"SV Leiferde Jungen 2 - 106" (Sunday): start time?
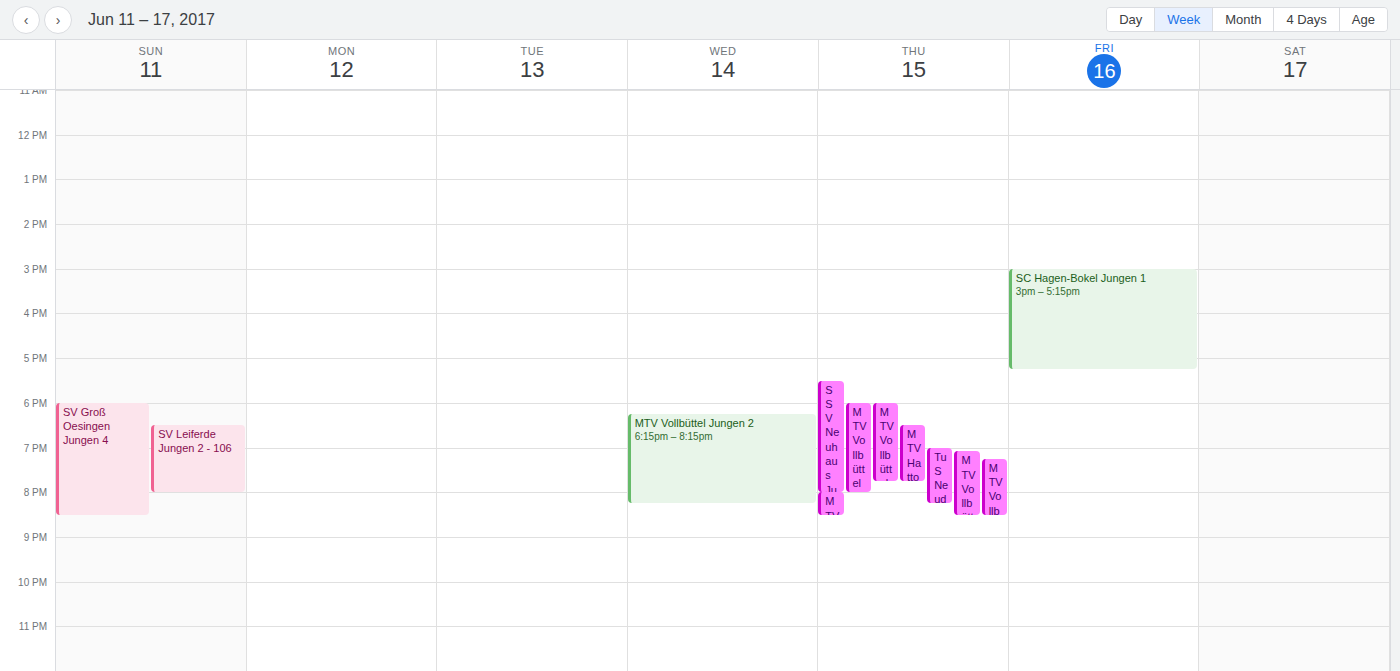
6:30 PM